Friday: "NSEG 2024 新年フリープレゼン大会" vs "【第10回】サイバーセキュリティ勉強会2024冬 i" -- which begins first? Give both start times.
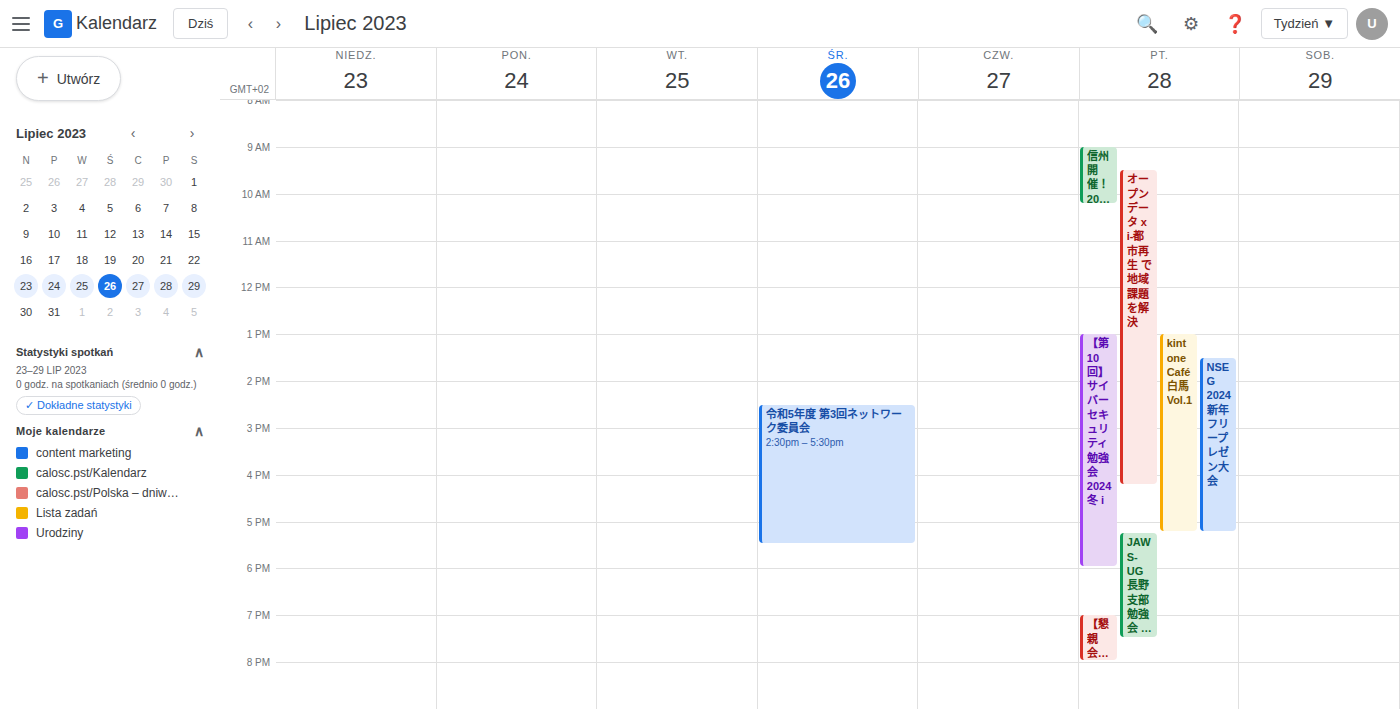
"【第10回】サイバーセキュリティ勉強会2024冬 i" 1:00 PM; "NSEG 2024 新年フリープレゼン大会" 1:30 PM.